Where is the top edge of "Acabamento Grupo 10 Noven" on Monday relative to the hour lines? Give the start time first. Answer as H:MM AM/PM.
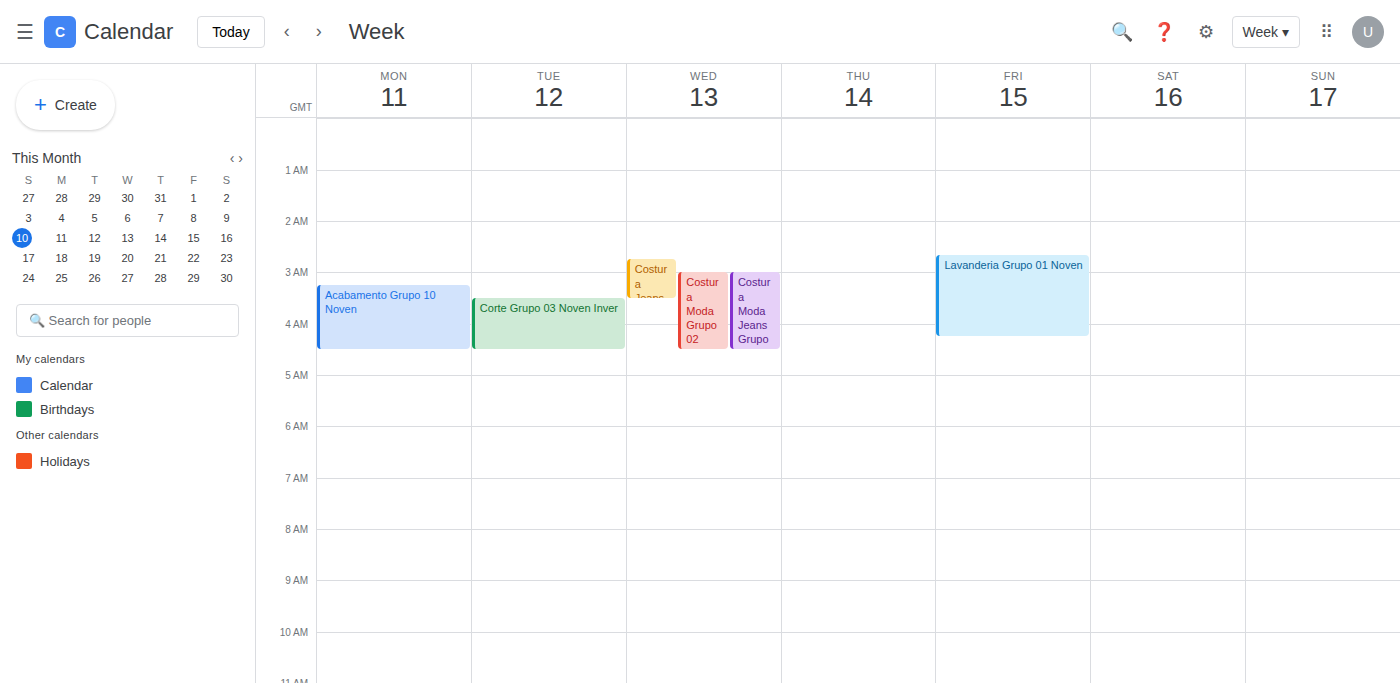
3:15 AM -- neither: a quarter of the way from the 3 AM line to the 4 AM line.